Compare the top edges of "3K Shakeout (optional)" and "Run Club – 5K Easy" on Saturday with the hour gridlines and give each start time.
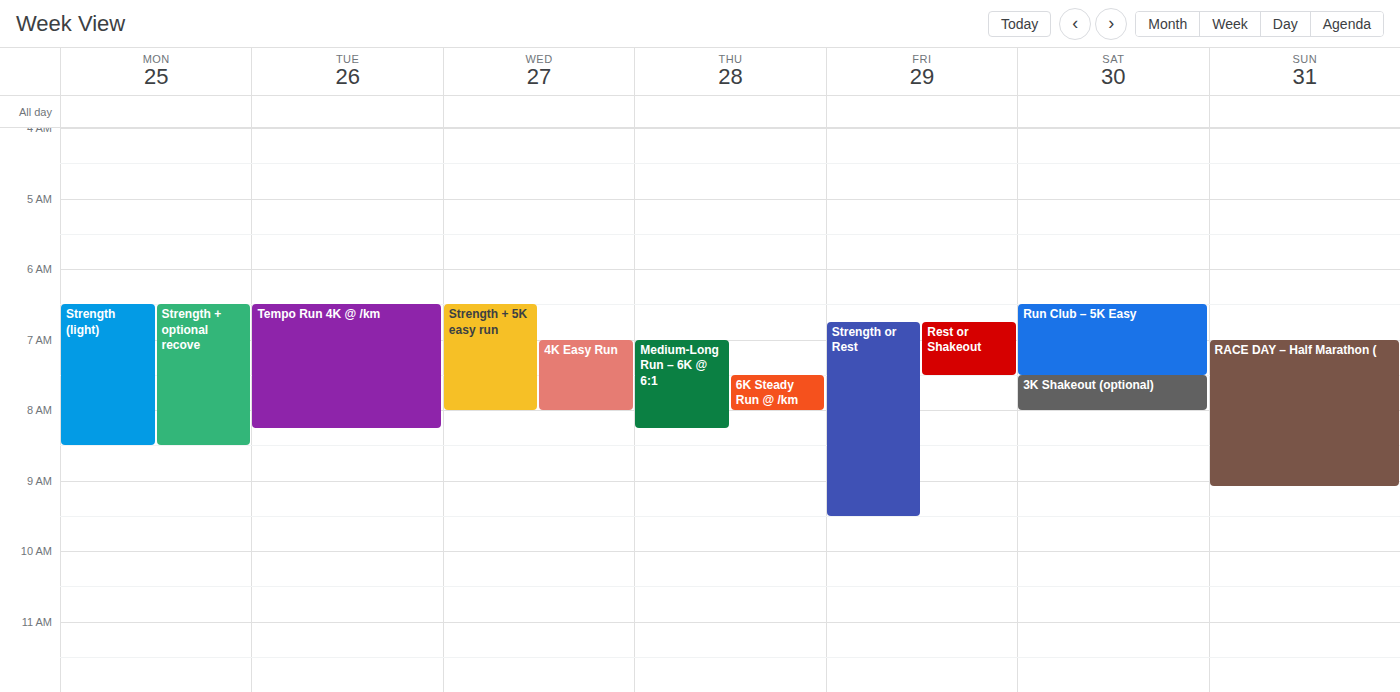
"3K Shakeout (optional)": 7:30 AM, halfway between the 7 AM and 8 AM lines. "Run Club – 5K Easy": 6:30 AM, halfway between the 6 AM and 7 AM lines.